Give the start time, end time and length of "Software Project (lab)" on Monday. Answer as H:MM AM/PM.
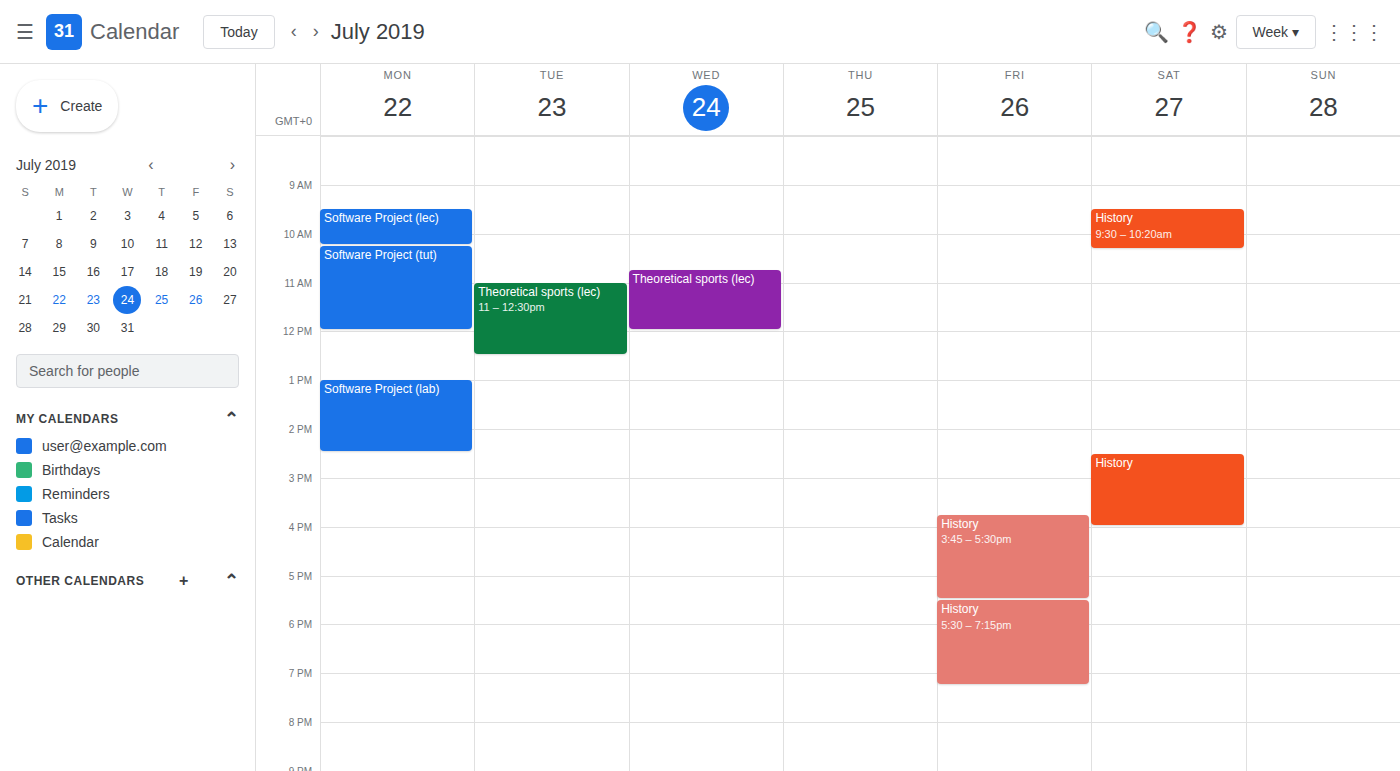
1:00 PM to 2:30 PM, 1 hour 30 minutes